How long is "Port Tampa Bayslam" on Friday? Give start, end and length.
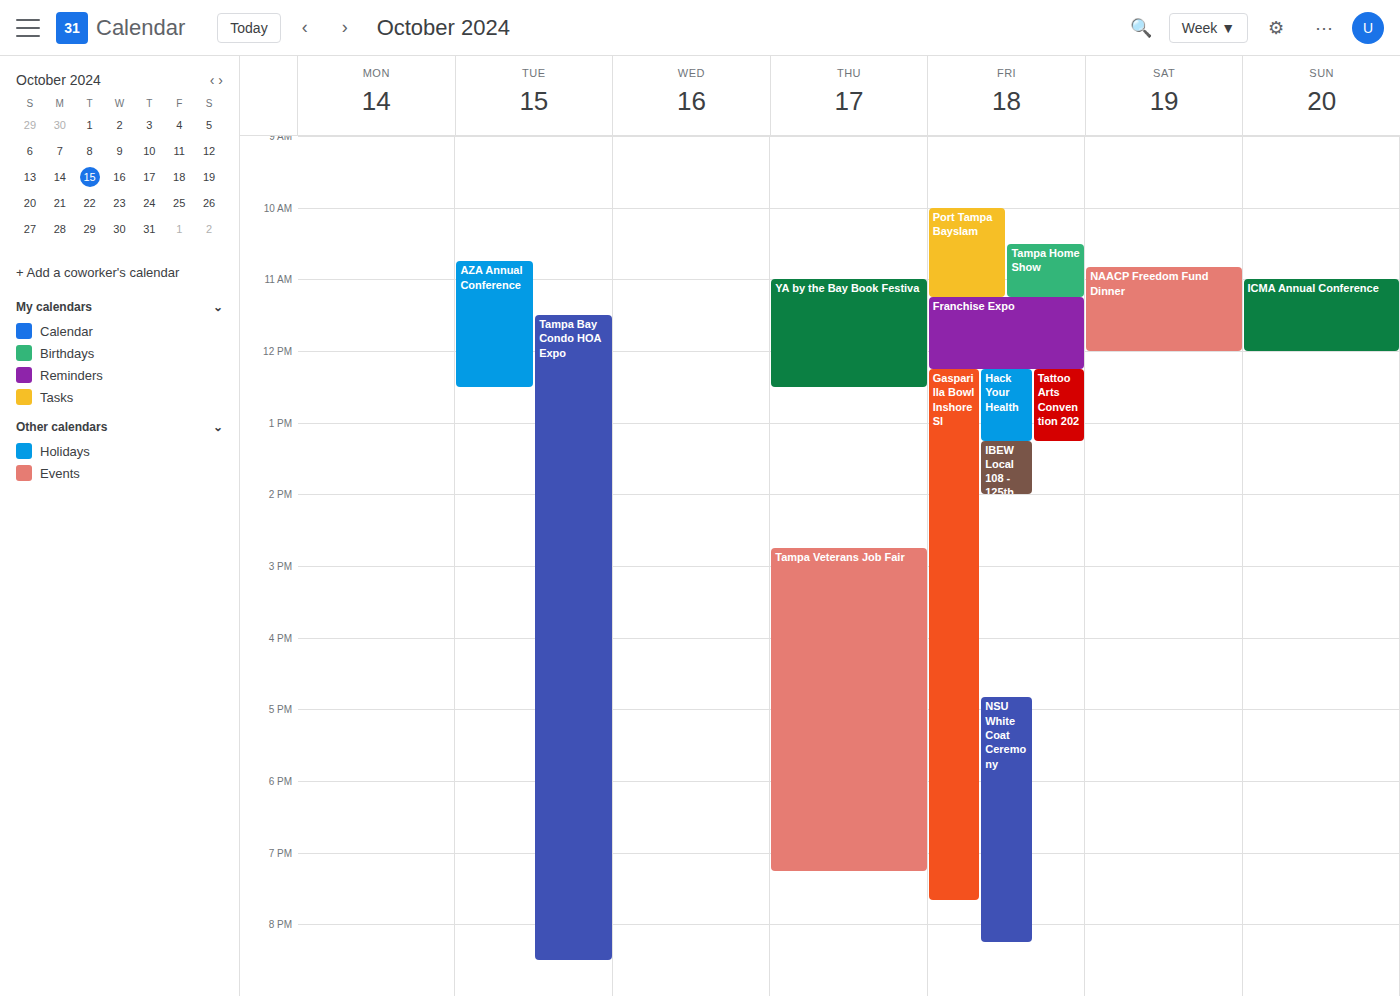
10:00 to 11:15, 1 hour 15 minutes